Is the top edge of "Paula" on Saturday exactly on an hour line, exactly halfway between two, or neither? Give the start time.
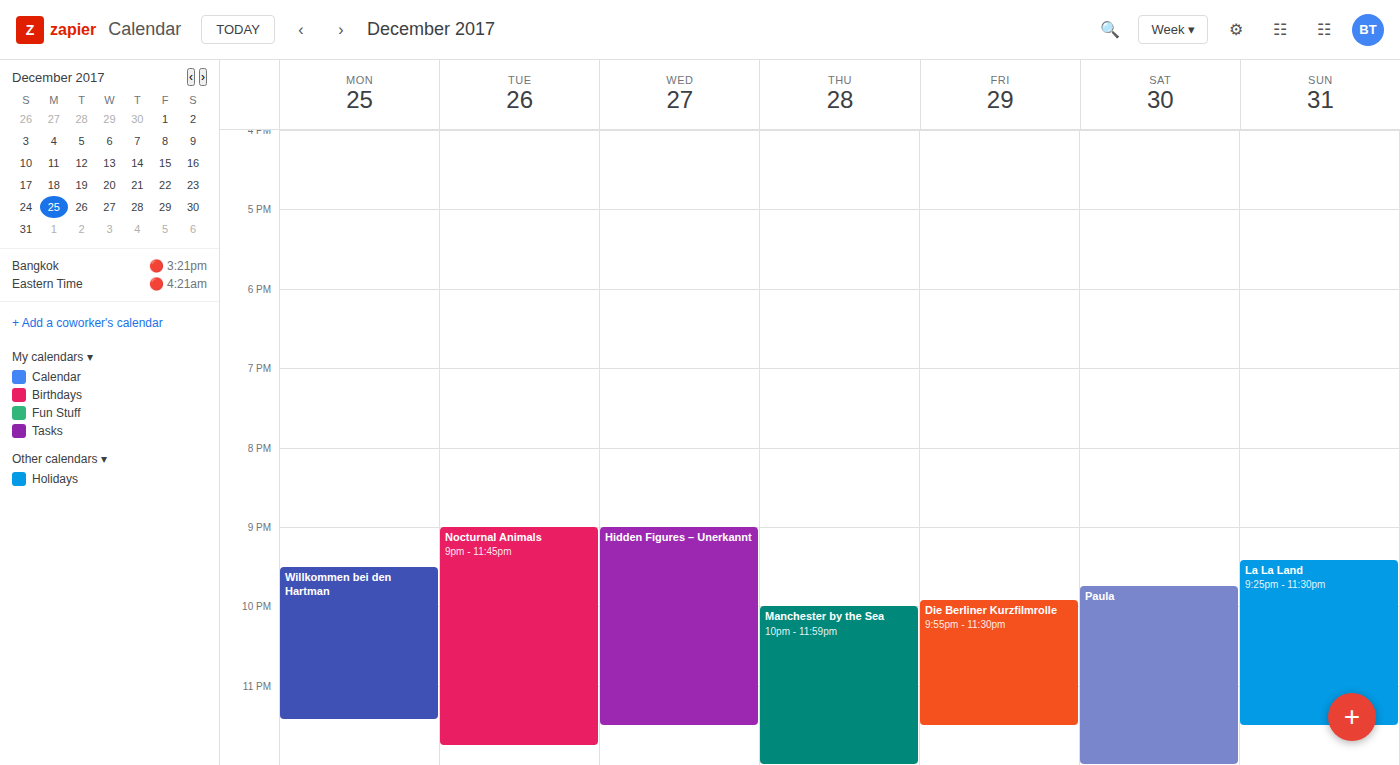
9:45 PM -- neither: three quarters of the way from the 9 PM line to the 10 PM line.